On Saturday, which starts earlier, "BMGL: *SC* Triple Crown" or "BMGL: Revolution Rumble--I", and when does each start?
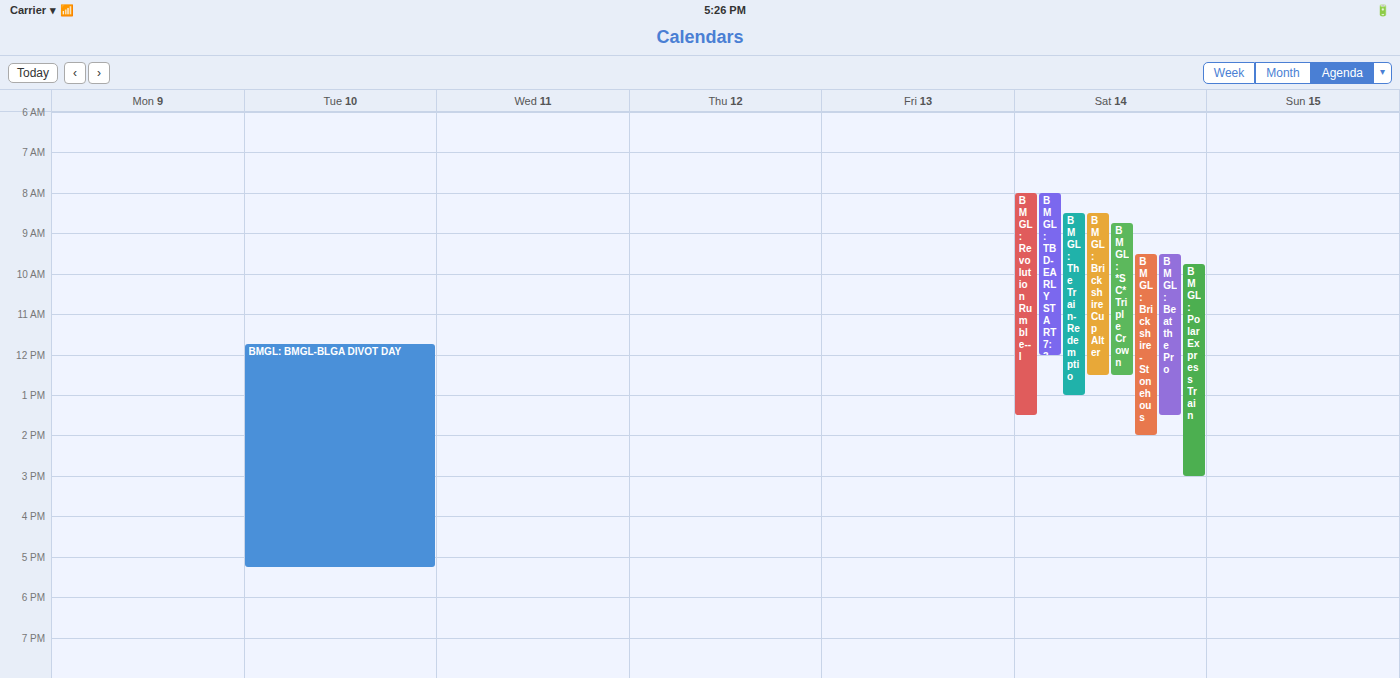
"BMGL: Revolution Rumble--I" 08:00; "BMGL: *SC* Triple Crown" 08:45.